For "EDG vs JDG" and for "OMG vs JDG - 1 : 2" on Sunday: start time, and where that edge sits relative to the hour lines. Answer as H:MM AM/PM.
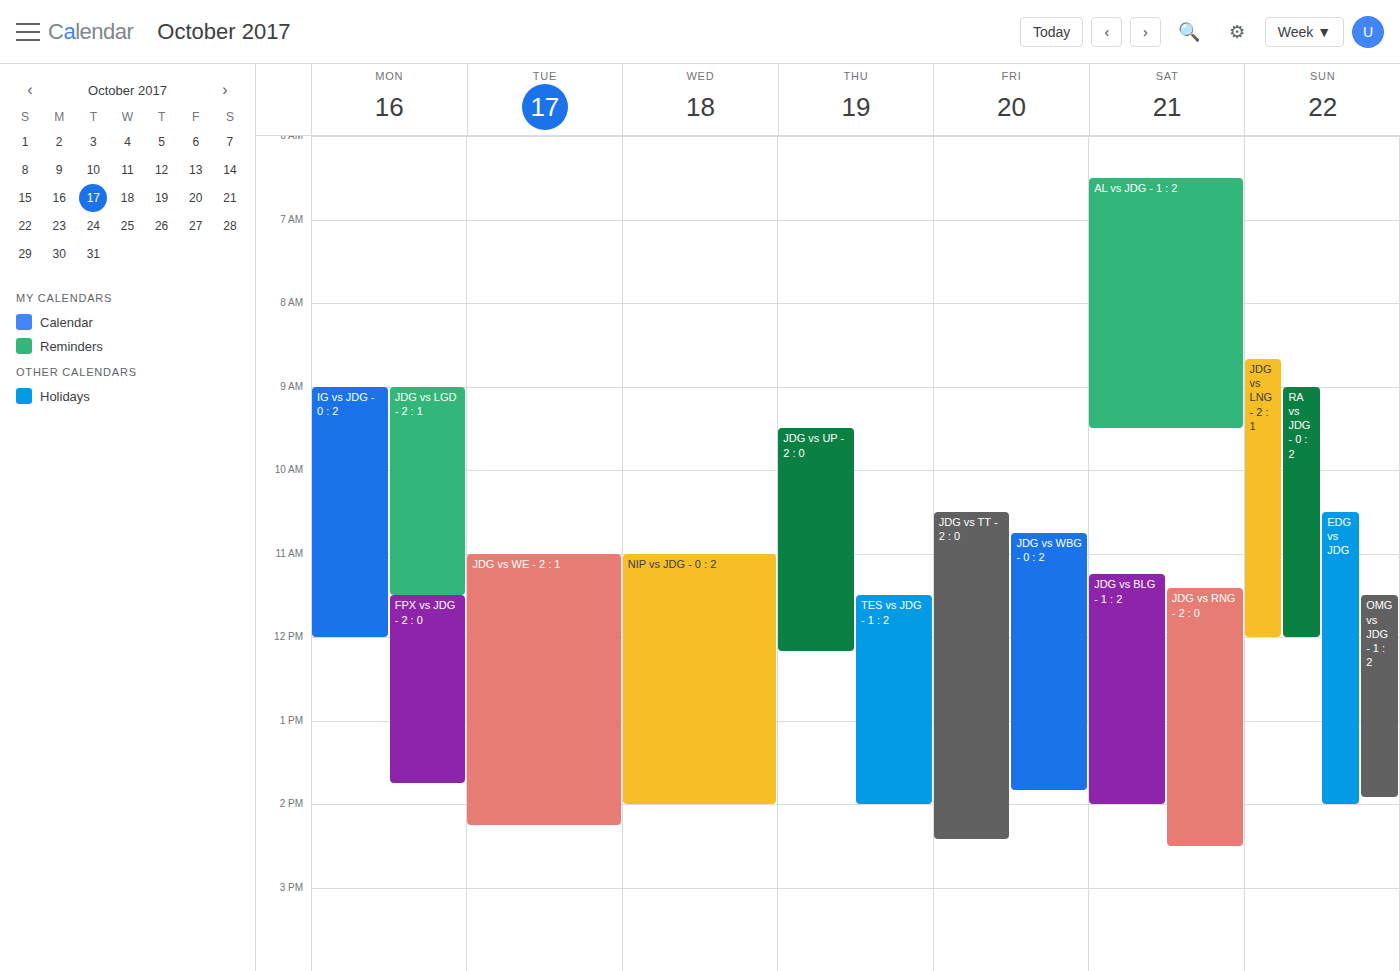
"EDG vs JDG": 10:30 AM, halfway between the 10 AM and 11 AM lines. "OMG vs JDG - 1 : 2": 11:30 AM, halfway between the 11 AM and 12 PM lines.